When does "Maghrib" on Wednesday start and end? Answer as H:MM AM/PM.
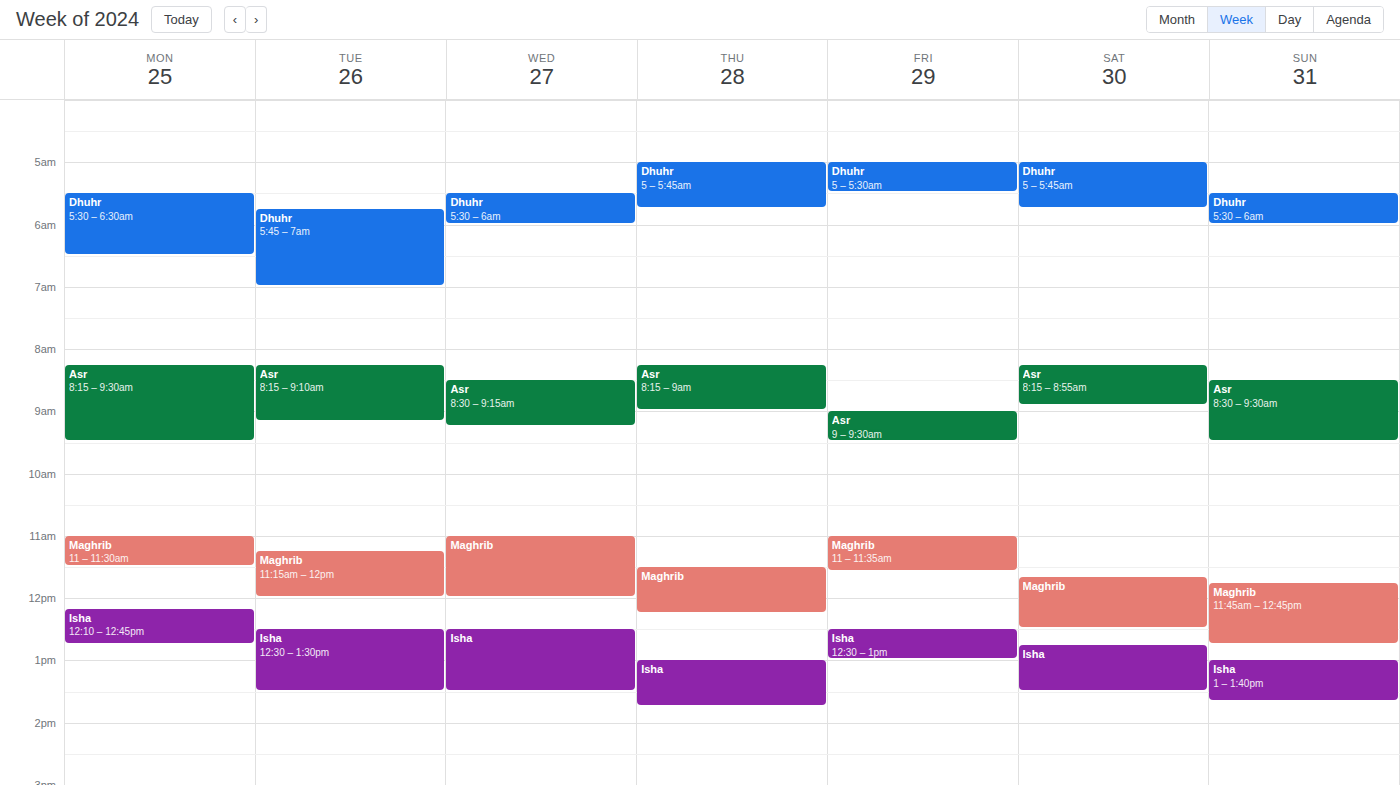
11:00 AM to 12:00 PM